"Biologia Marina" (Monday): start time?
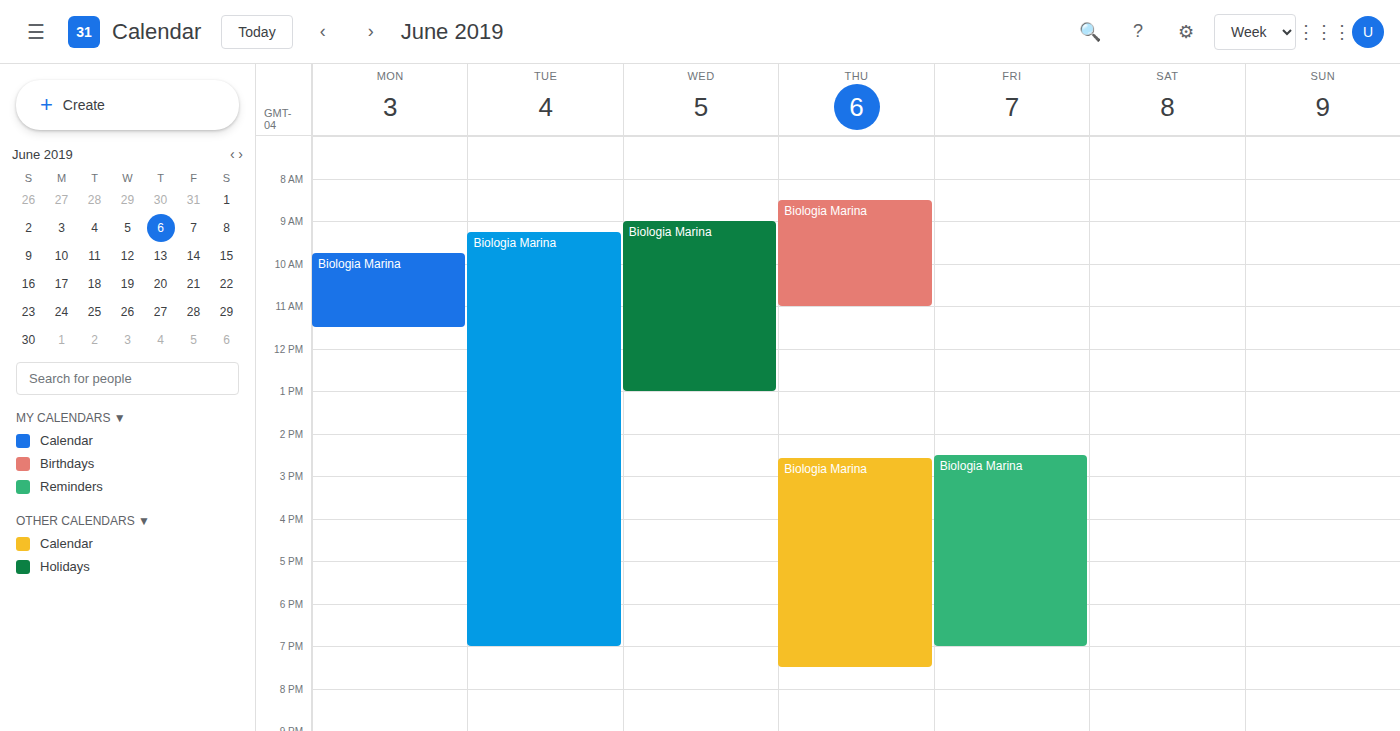
9:45 AM